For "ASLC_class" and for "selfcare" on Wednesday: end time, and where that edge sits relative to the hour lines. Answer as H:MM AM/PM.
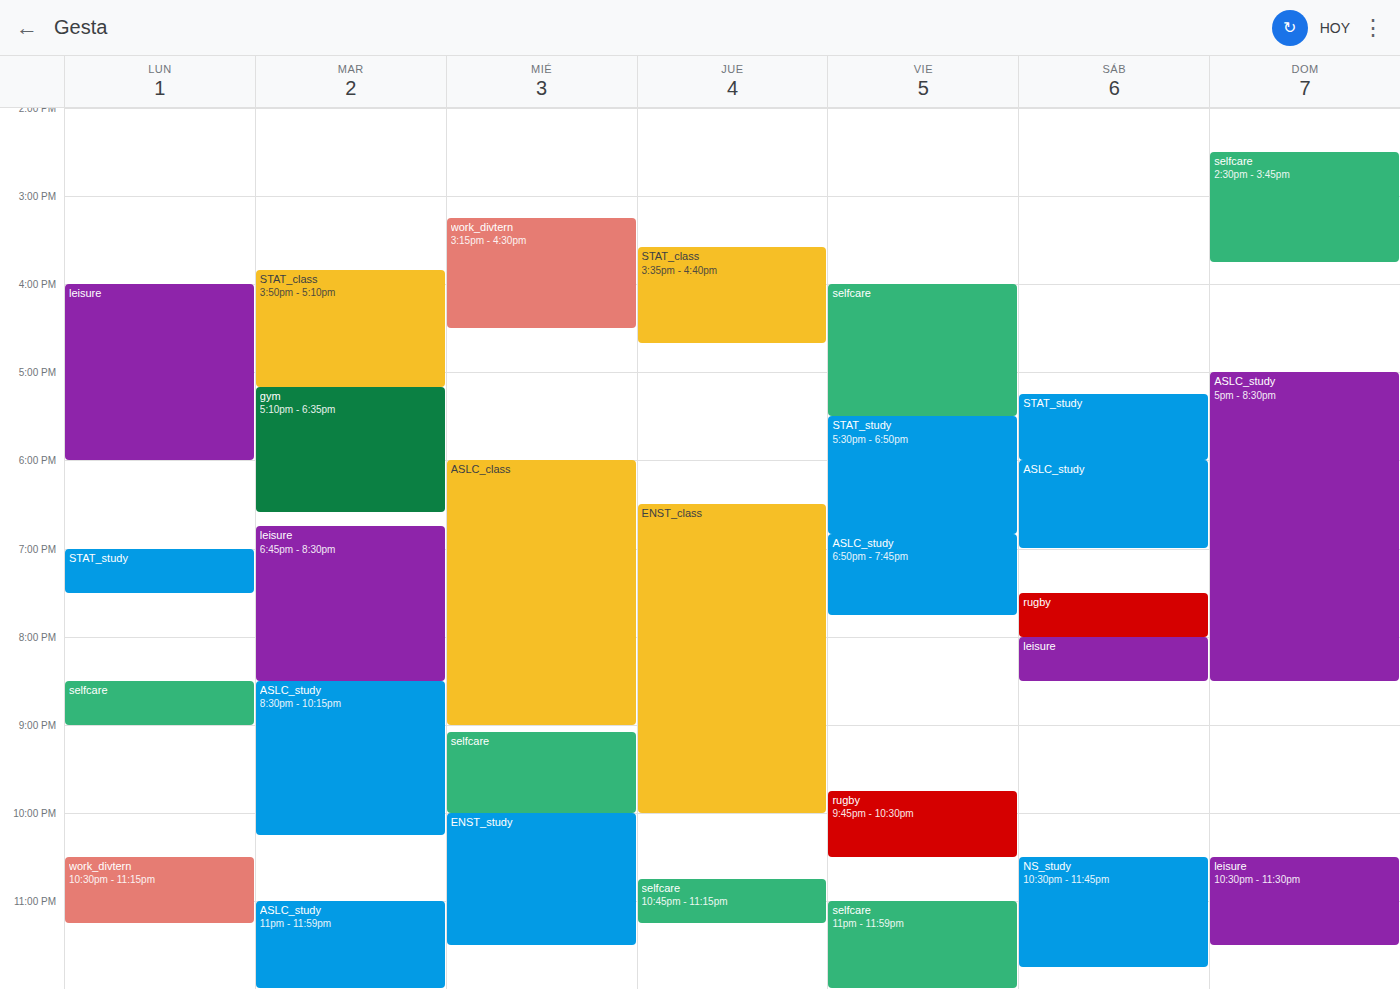
"ASLC_class": 9:00 PM, exactly on the 9 PM line. "selfcare": 10:00 PM, exactly on the 10 PM line.